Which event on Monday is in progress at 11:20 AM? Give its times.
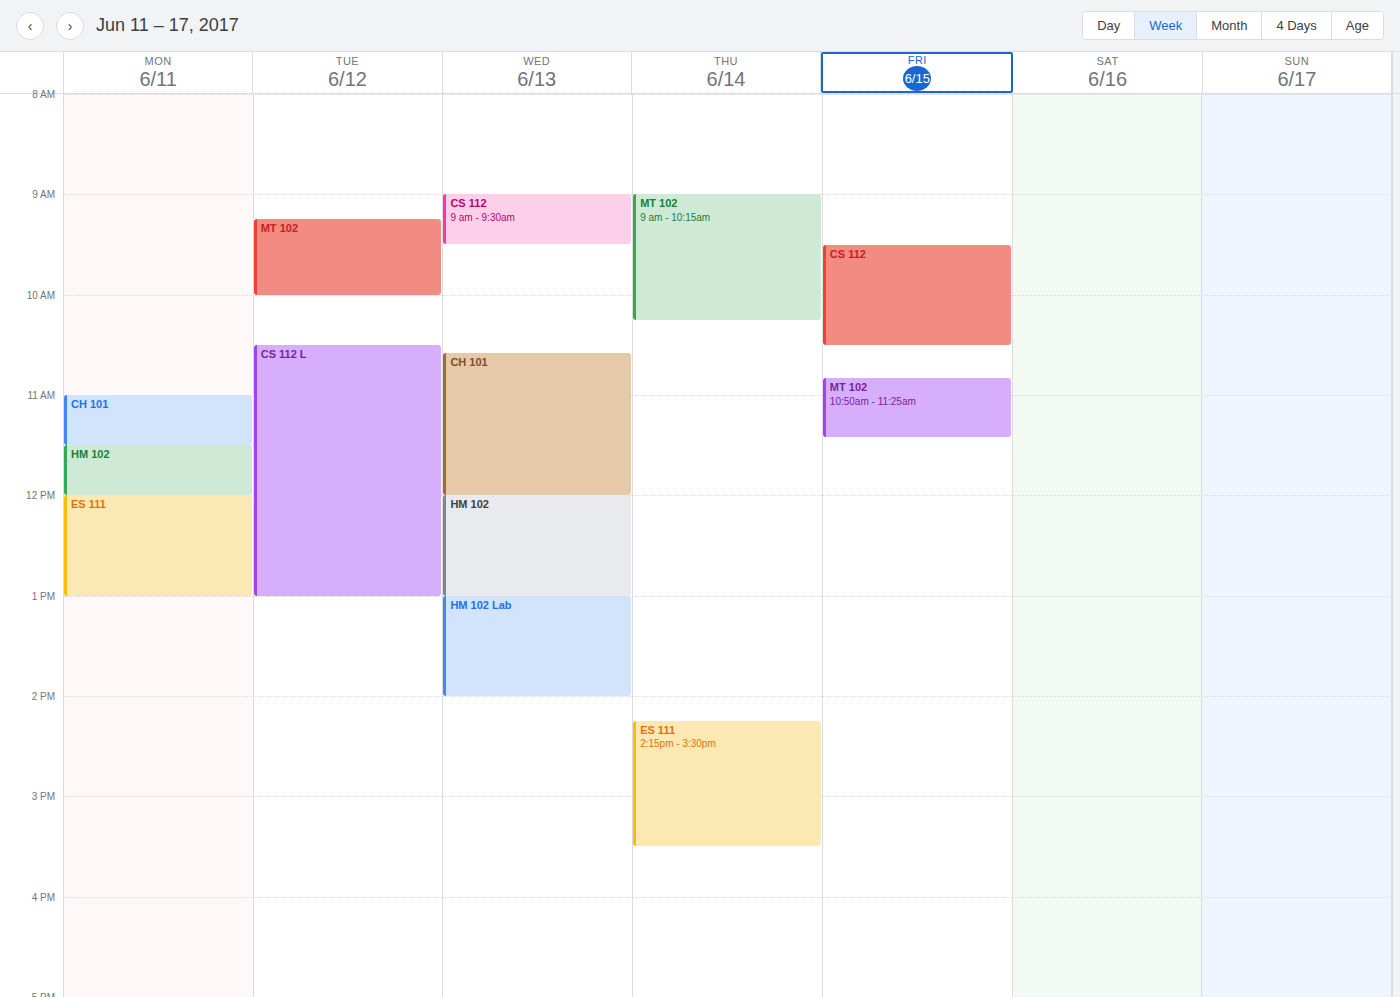
"CH 101", 11:00 AM to 11:30 AM